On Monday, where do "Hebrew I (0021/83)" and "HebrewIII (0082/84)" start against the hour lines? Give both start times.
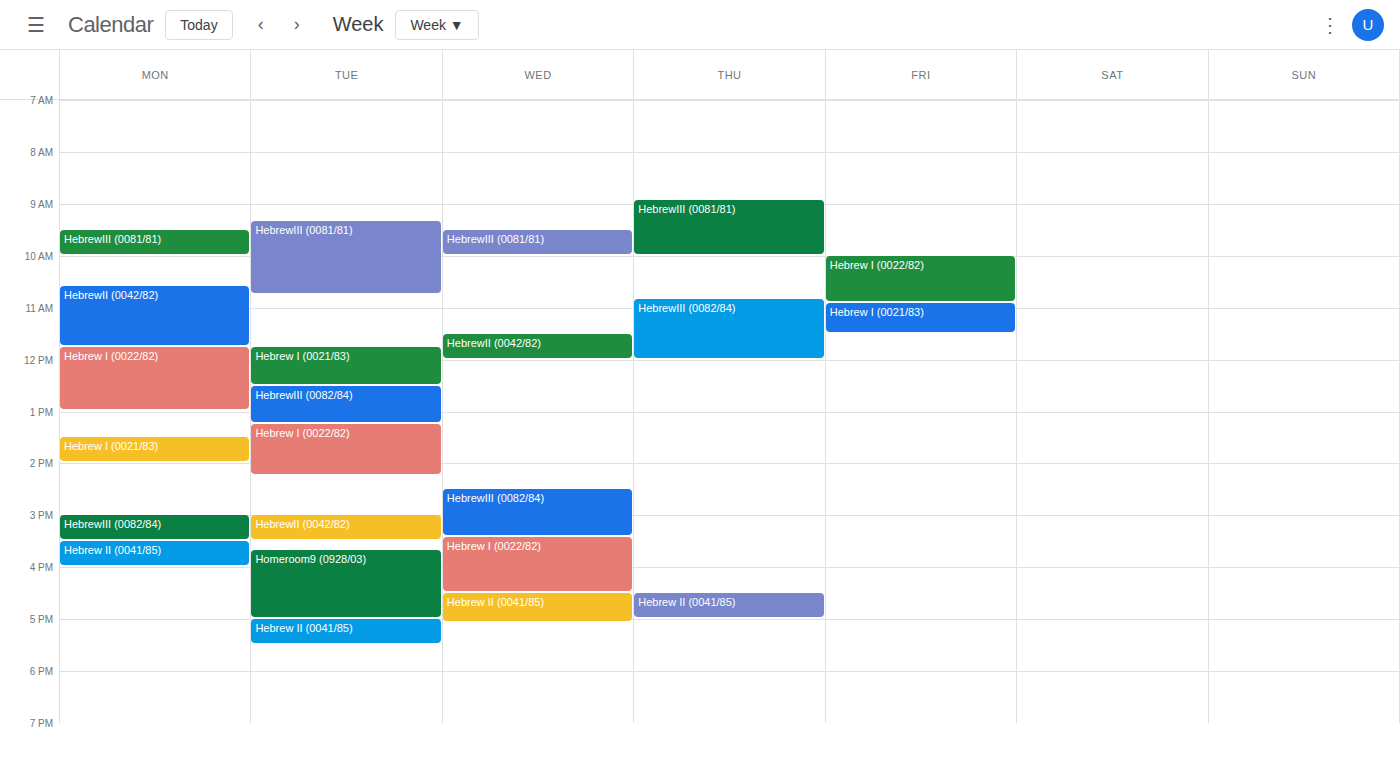
"Hebrew I (0021/83)": 1:30 PM, halfway between the 1 PM and 2 PM lines. "HebrewIII (0082/84)": 3:00 PM, exactly on the 3 PM line.